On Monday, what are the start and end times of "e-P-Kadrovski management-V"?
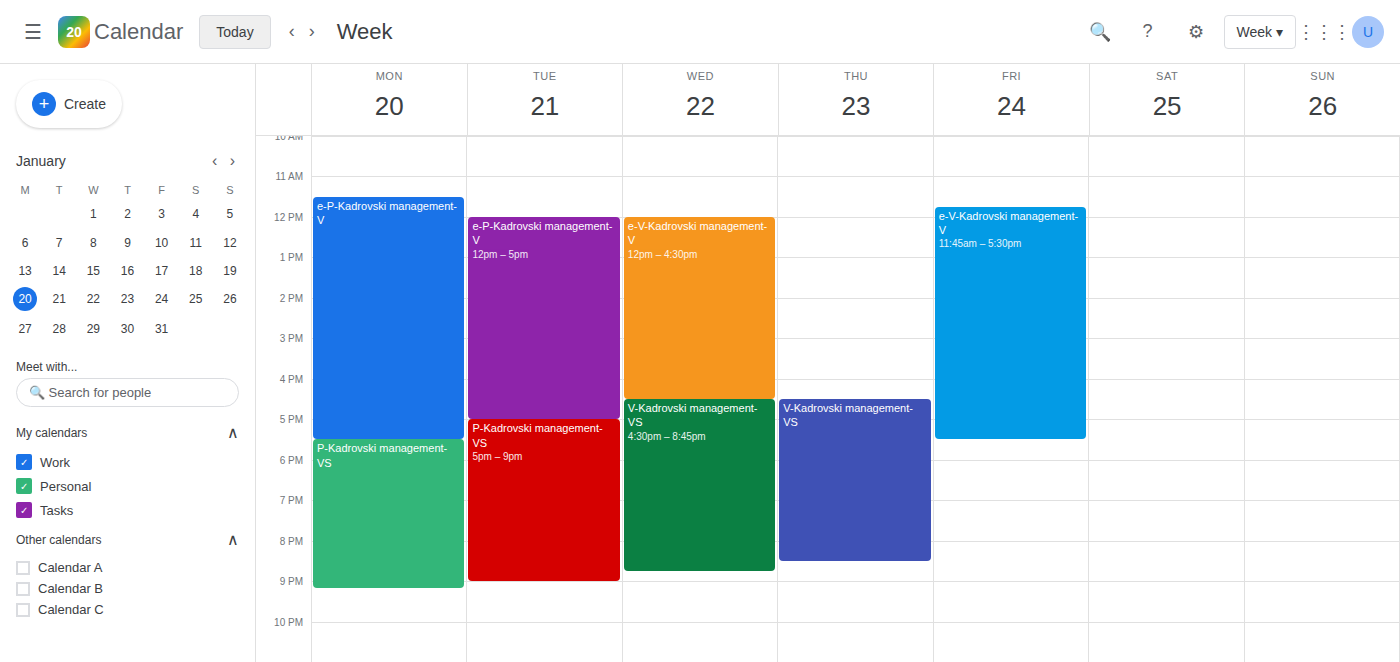
11:30 AM to 5:30 PM